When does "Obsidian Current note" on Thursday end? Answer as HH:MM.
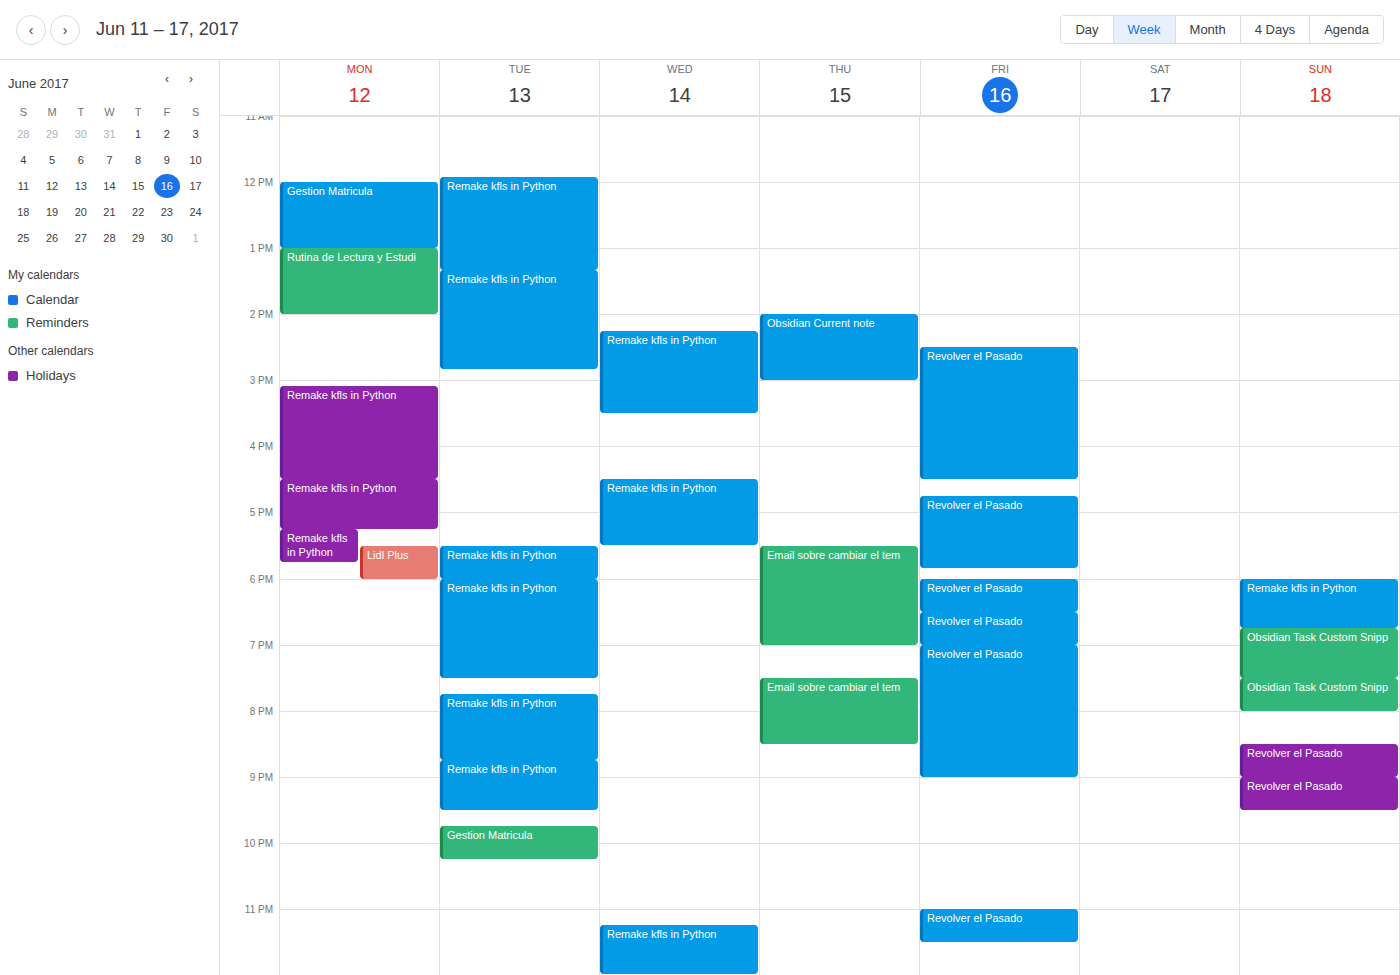
15:00